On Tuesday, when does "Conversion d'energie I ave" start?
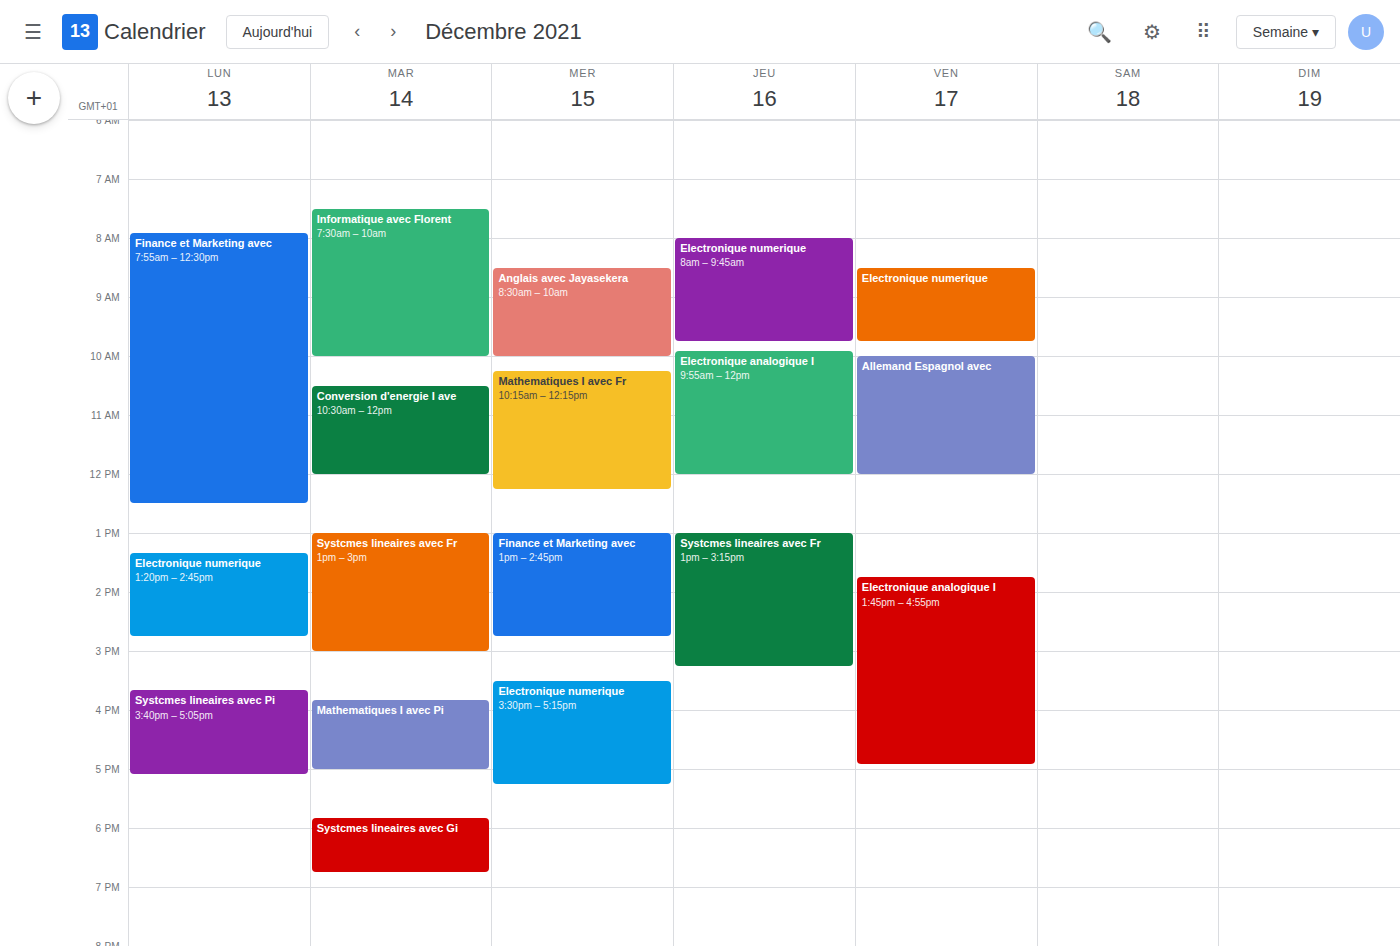
10:30